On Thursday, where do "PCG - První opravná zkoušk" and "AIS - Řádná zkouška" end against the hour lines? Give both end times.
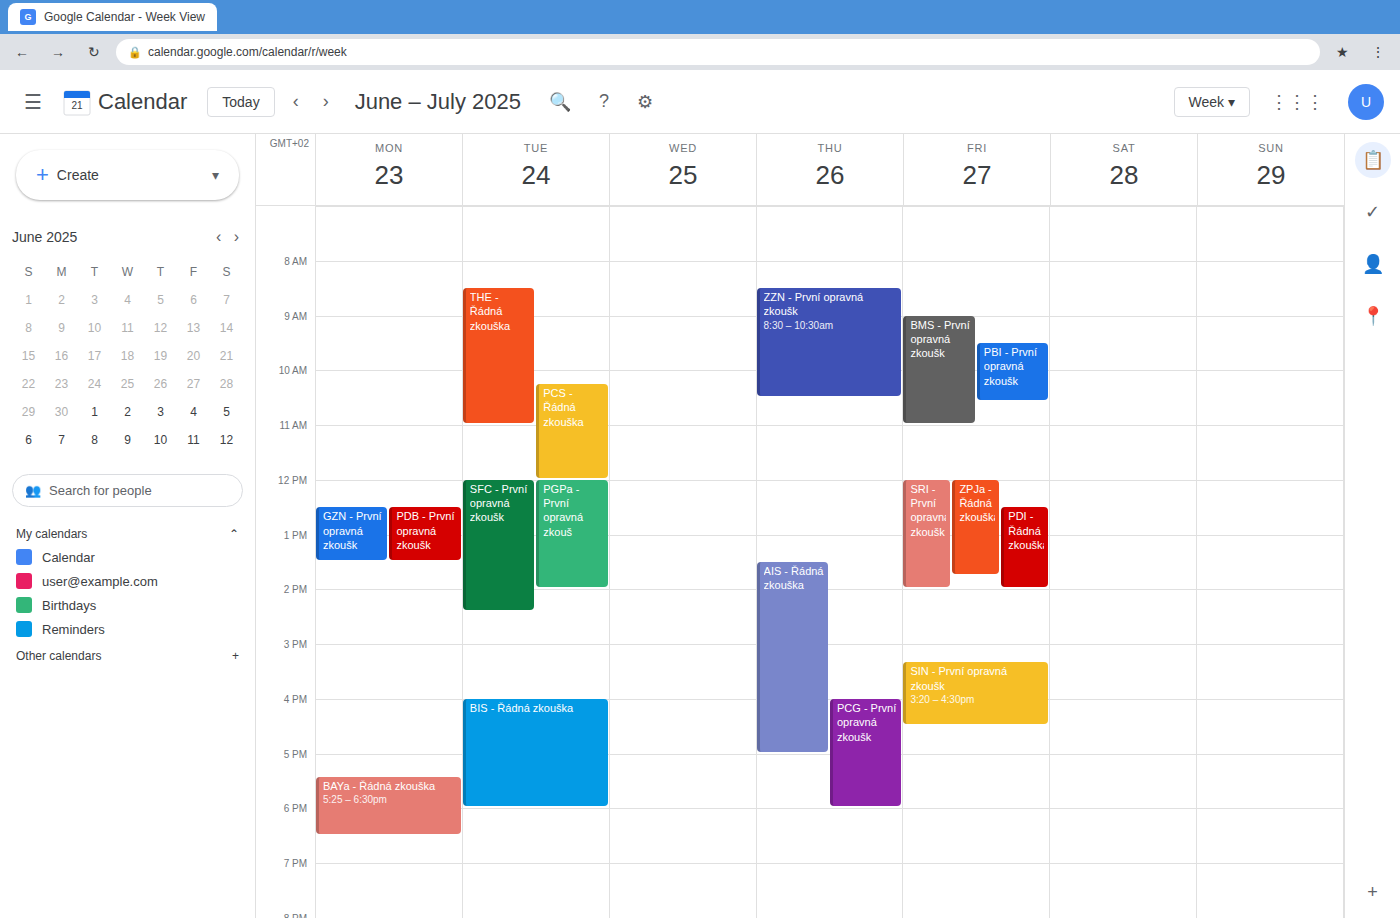
"PCG - První opravná zkoušk": 6:00 PM, exactly on the 6 PM line. "AIS - Řádná zkouška": 5:00 PM, exactly on the 5 PM line.